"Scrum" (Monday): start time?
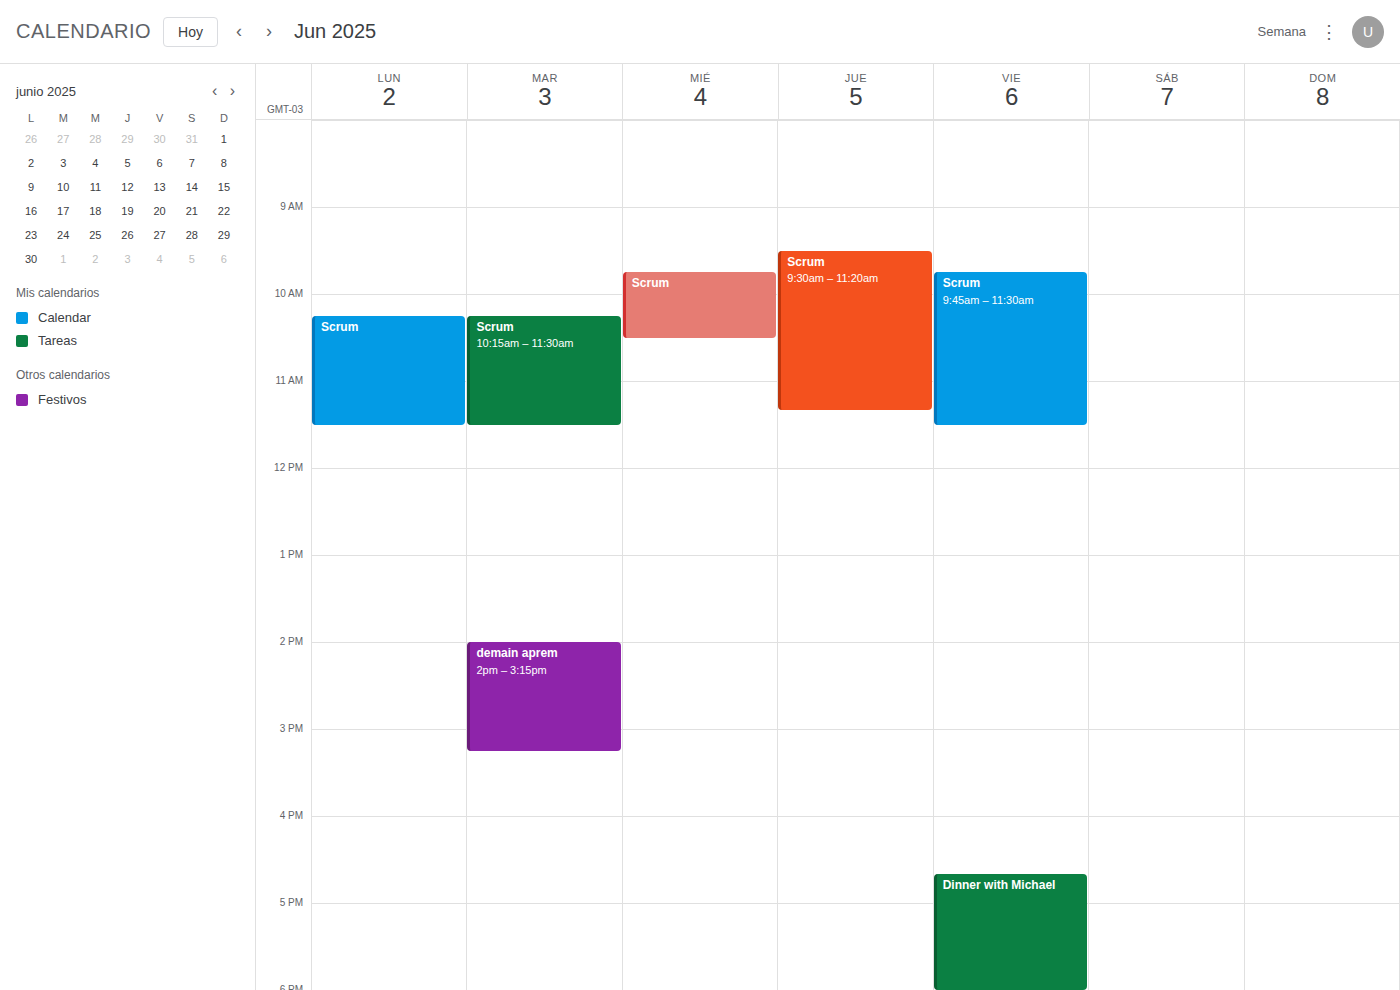
10:15 AM